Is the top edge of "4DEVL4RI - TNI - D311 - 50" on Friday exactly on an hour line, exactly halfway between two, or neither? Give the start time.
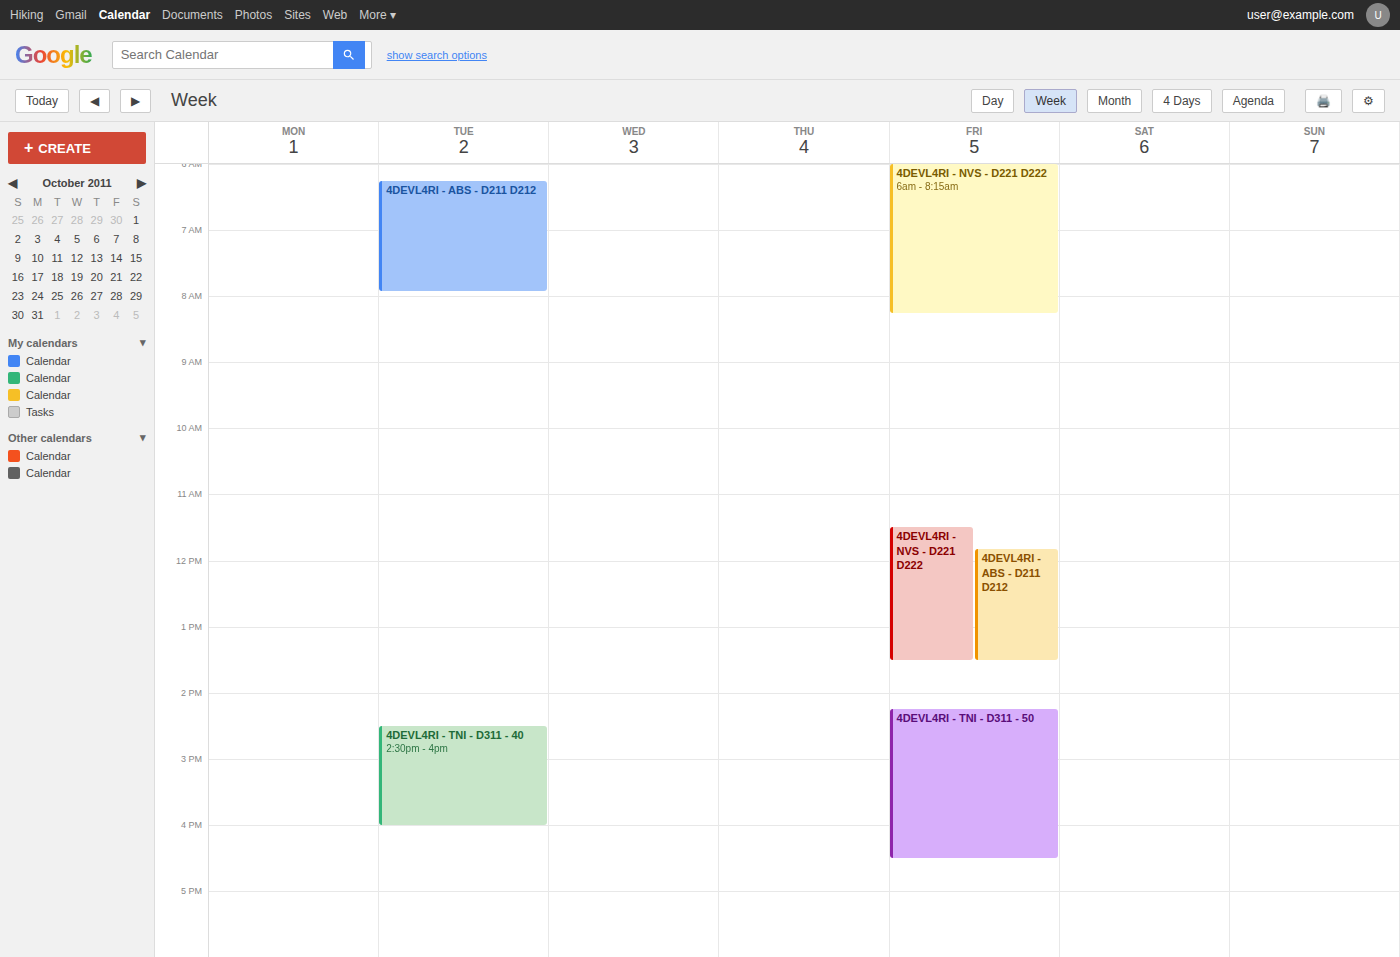
2:15 PM -- neither: a quarter of the way from the 2 PM line to the 3 PM line.